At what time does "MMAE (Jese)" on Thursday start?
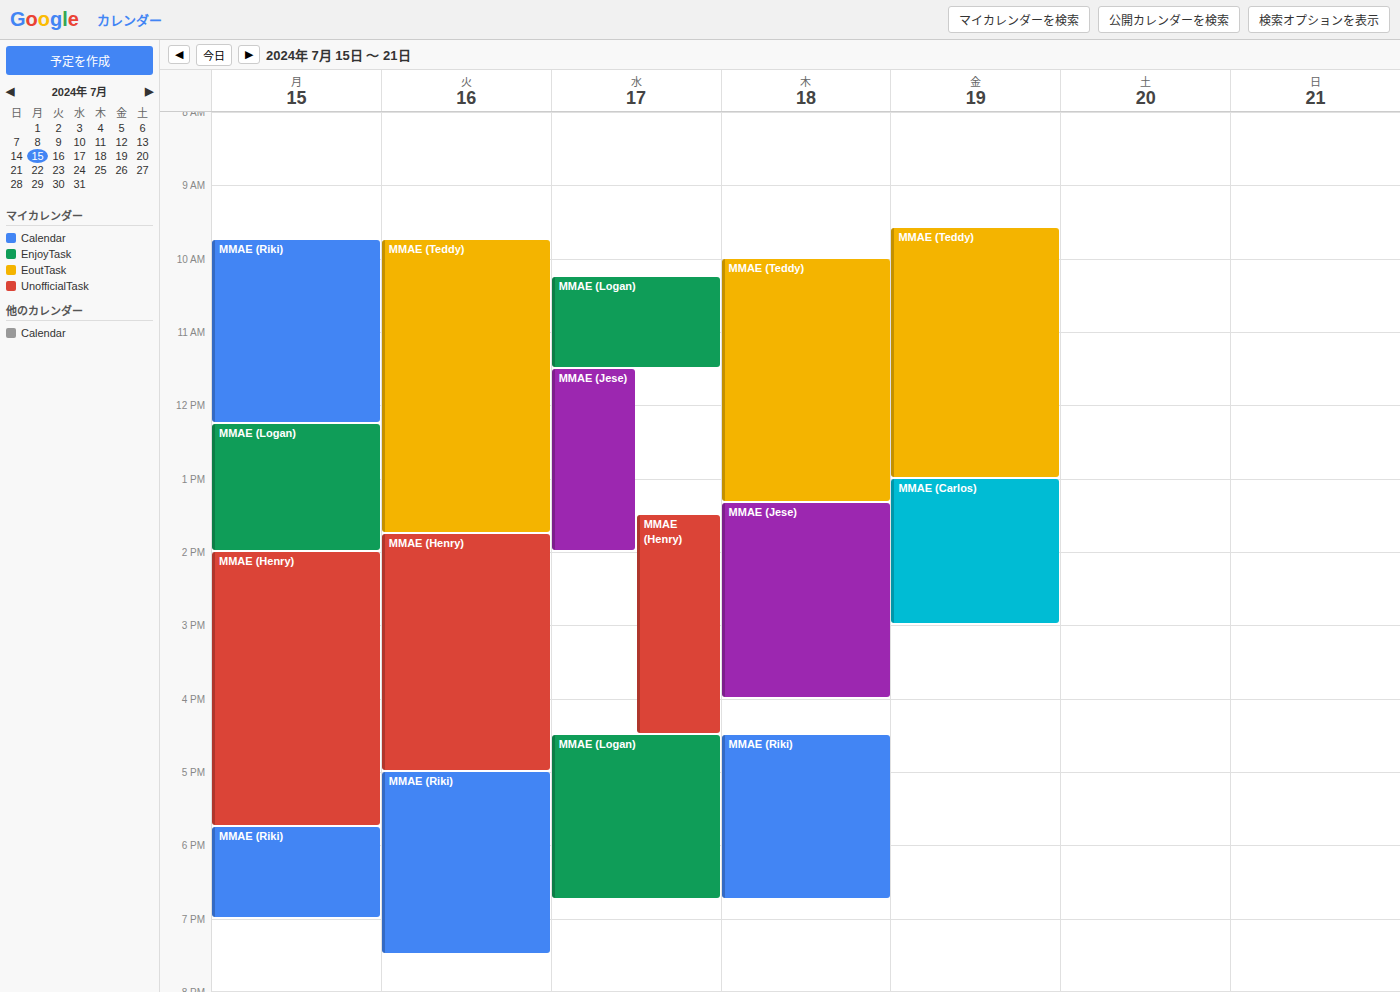
1:20 PM